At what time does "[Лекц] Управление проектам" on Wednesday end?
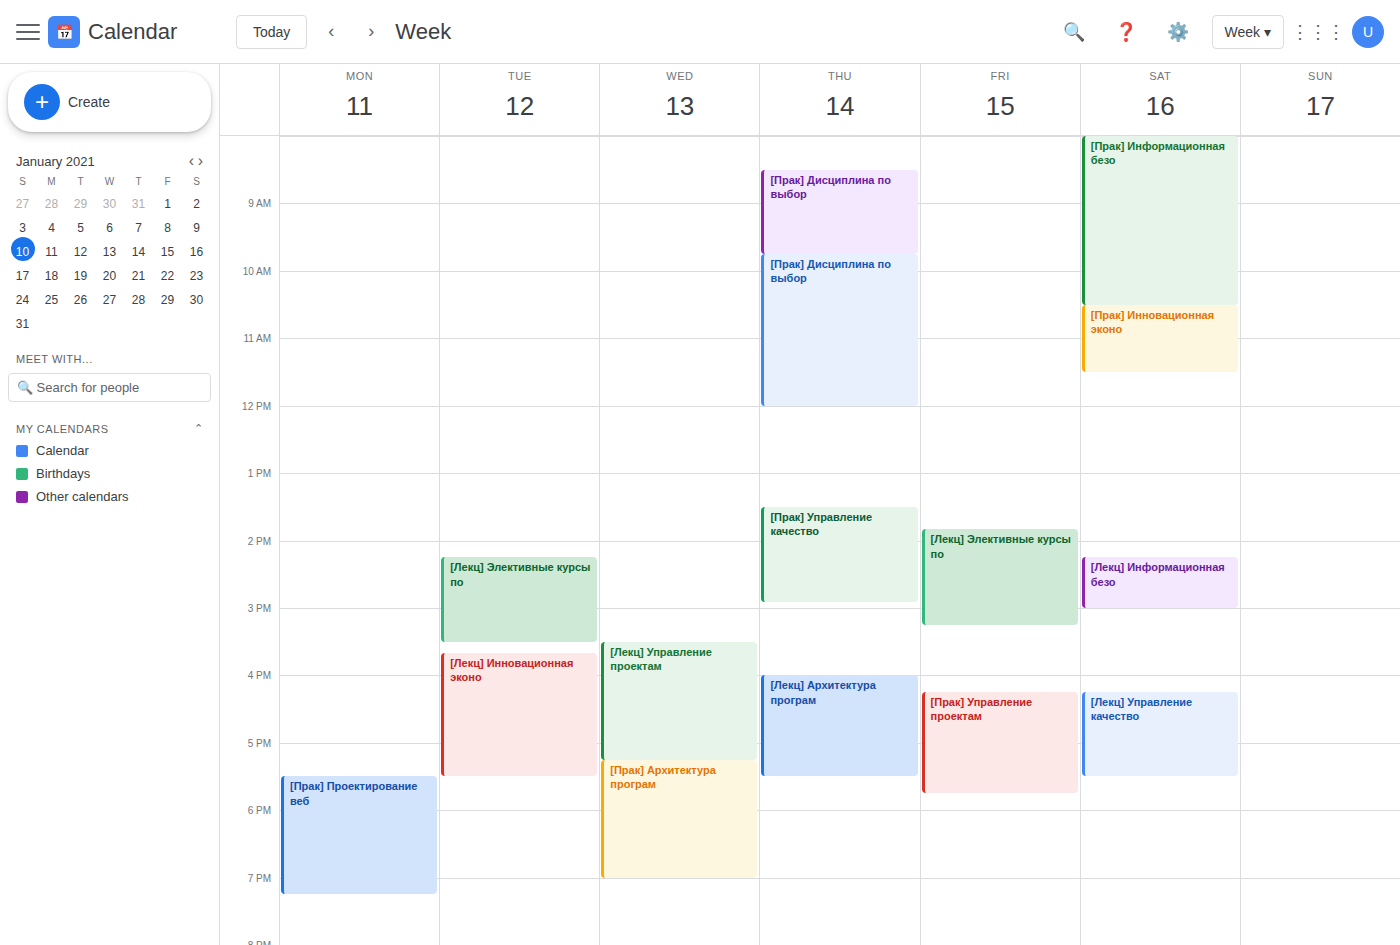
5:15 PM